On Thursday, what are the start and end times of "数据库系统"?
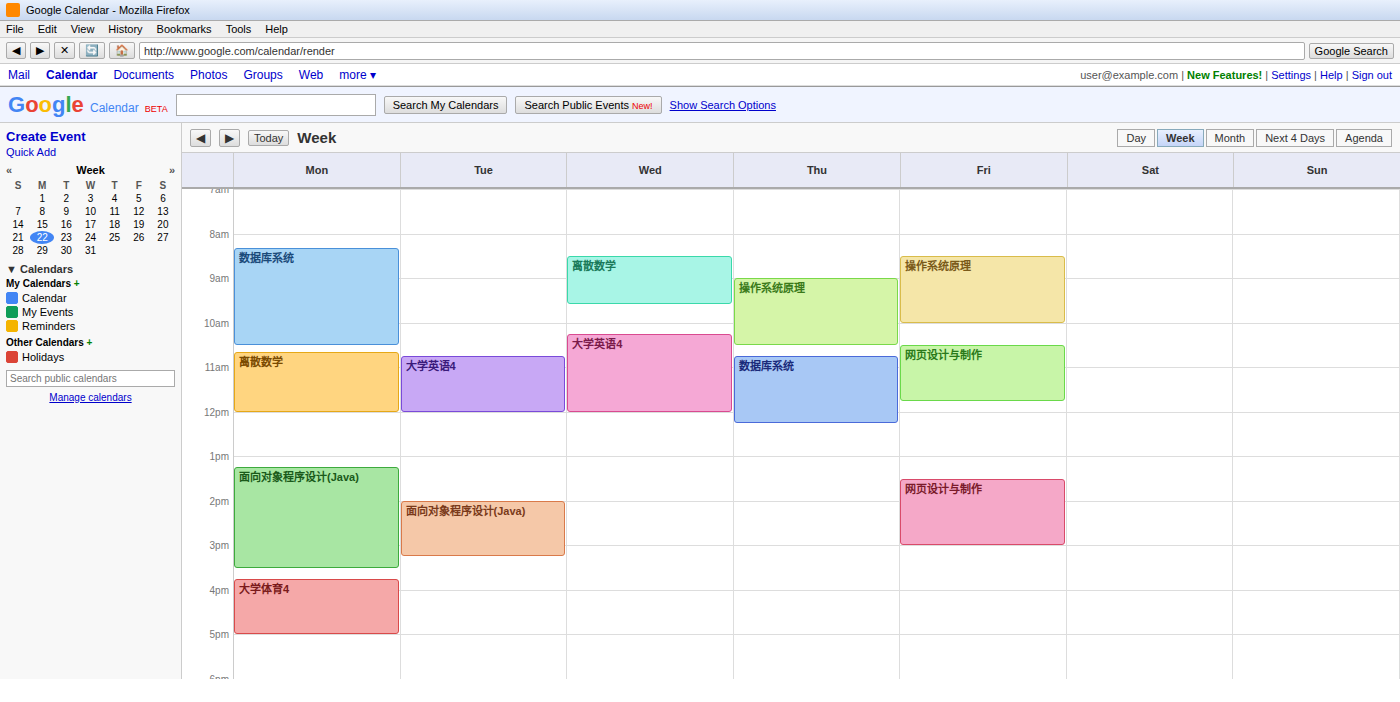
10:45 AM to 12:15 PM